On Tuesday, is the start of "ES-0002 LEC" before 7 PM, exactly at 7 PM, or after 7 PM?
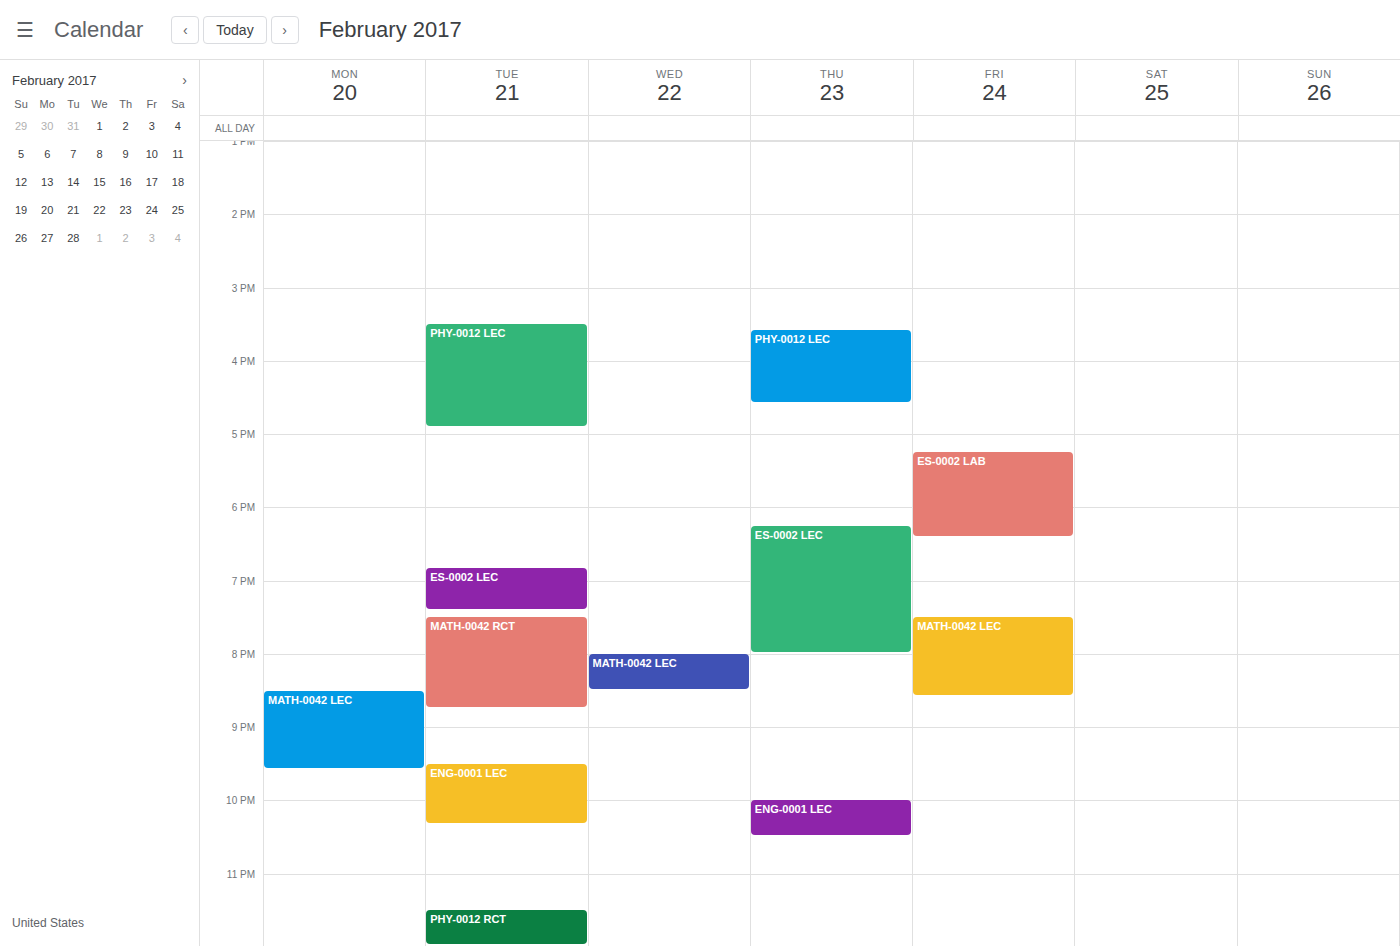
6:50 PM -- before 7 PM, 10 minutes above the 7 PM line.